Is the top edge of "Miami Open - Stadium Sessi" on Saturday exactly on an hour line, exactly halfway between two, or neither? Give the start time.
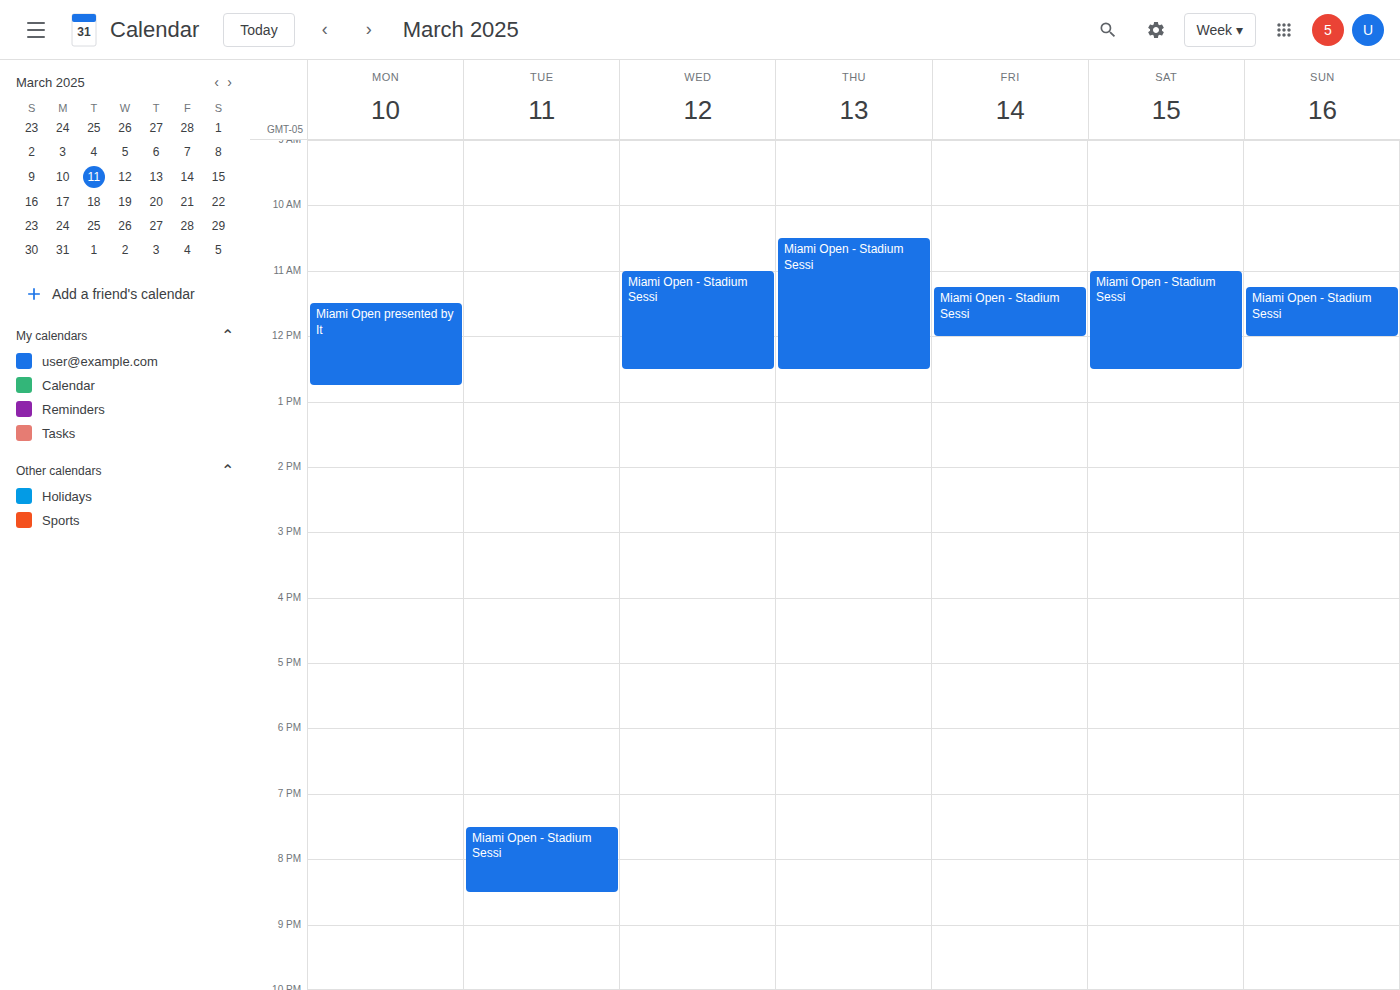
11:00 -- exactly on the 11:00 line.